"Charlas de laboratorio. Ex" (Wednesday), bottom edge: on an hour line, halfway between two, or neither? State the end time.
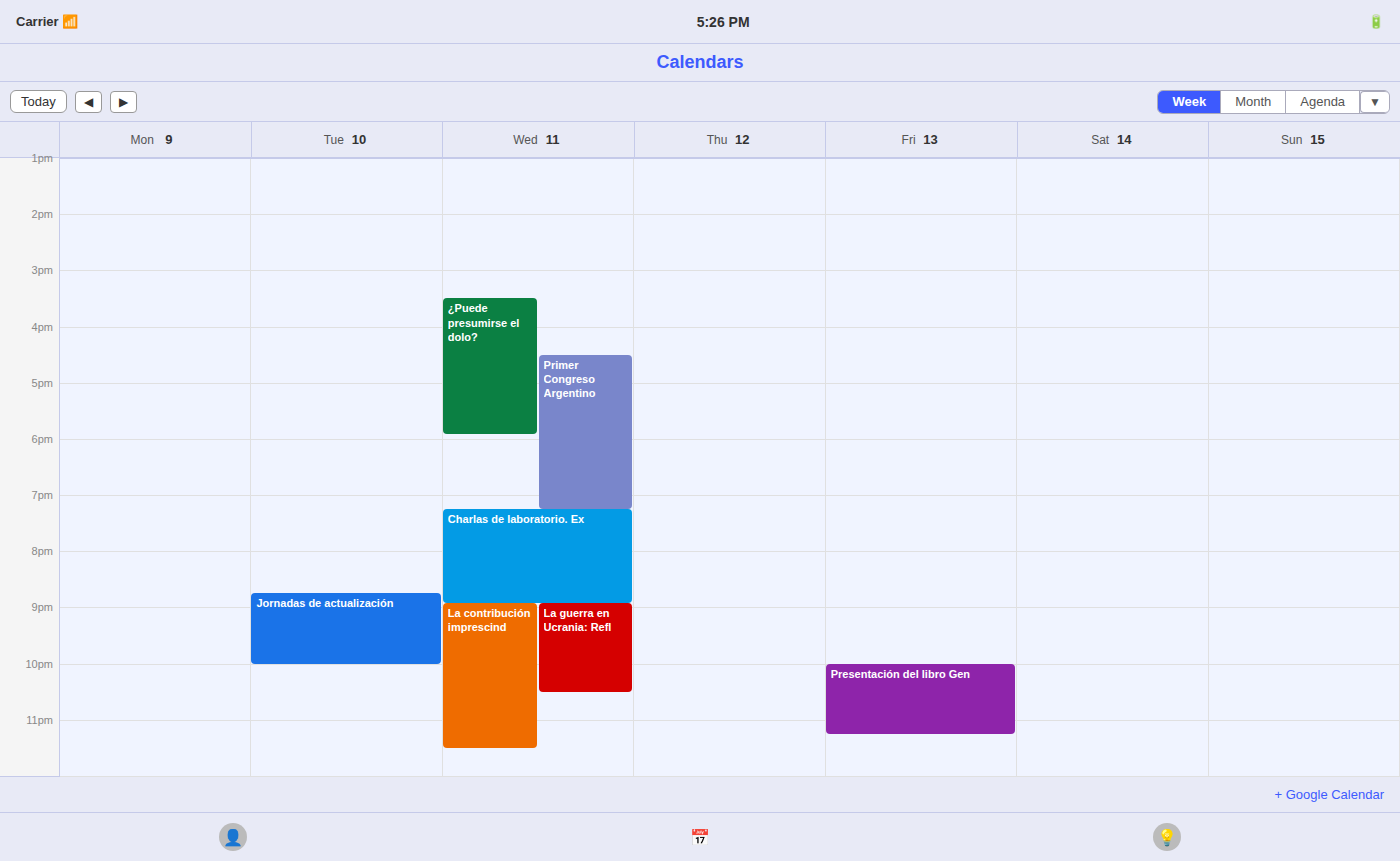
8:55 PM -- neither: 55 minutes below the 8 PM line and 5 minutes above the 9 PM line.